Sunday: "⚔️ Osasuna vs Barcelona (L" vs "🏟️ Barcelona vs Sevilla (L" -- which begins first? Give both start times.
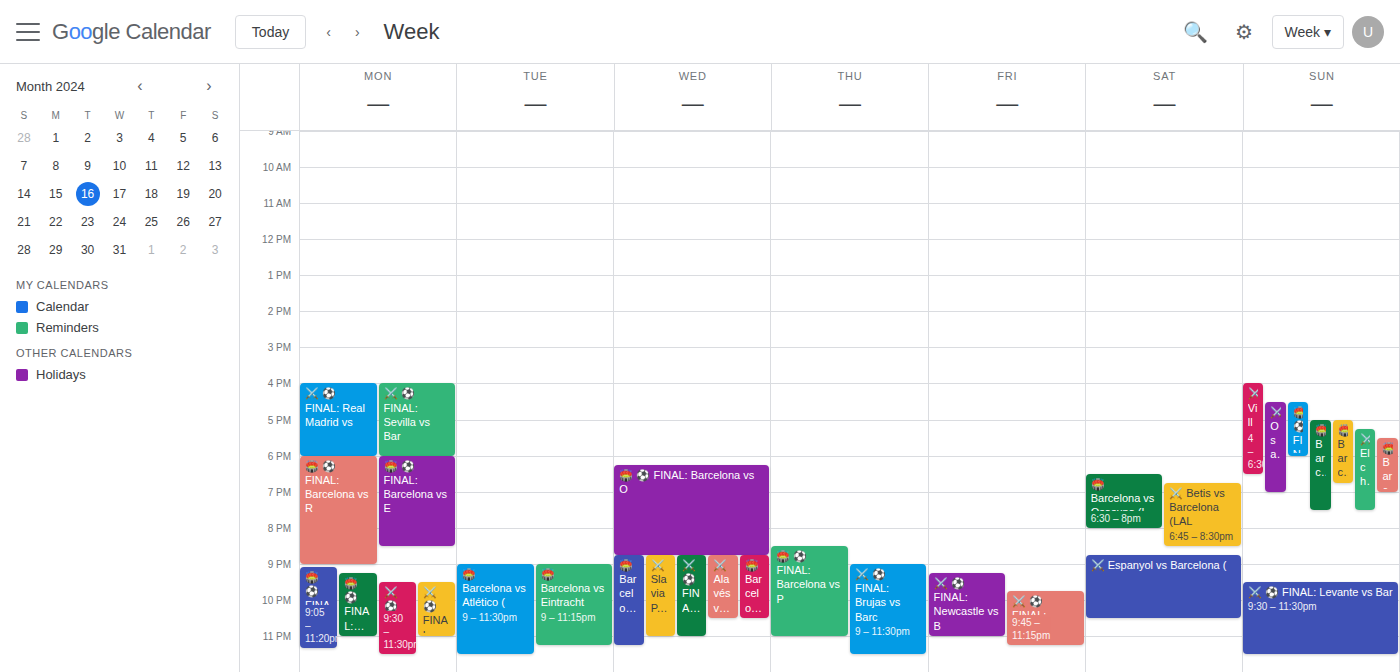
"⚔️ Osasuna vs Barcelona (L" 4:30 PM; "🏟️ Barcelona vs Sevilla (L" 5:00 PM.